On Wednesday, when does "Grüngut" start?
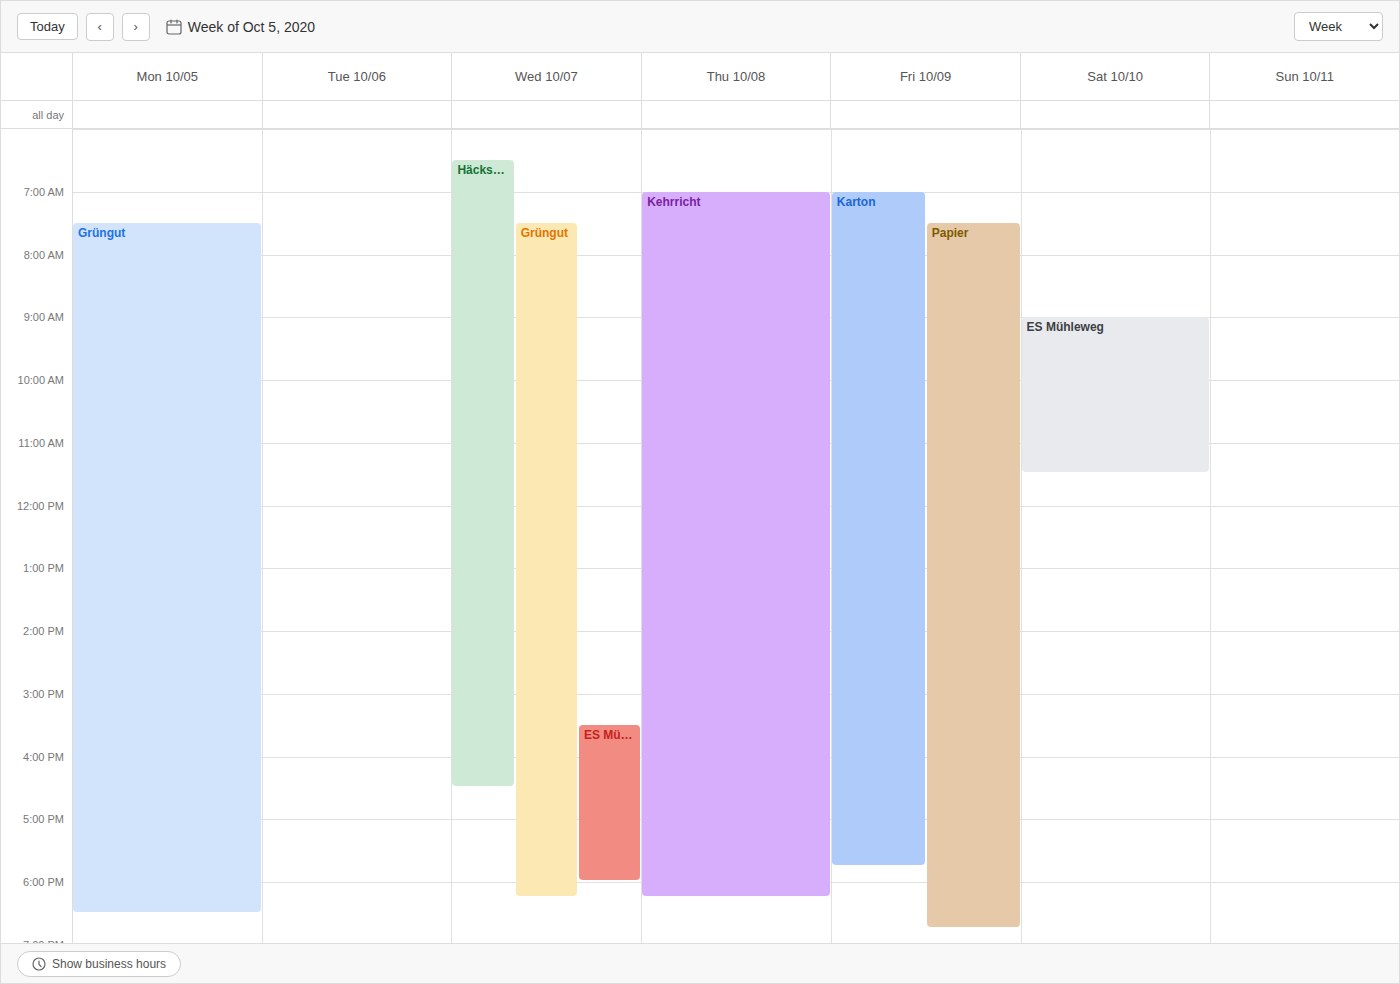
7:30 AM